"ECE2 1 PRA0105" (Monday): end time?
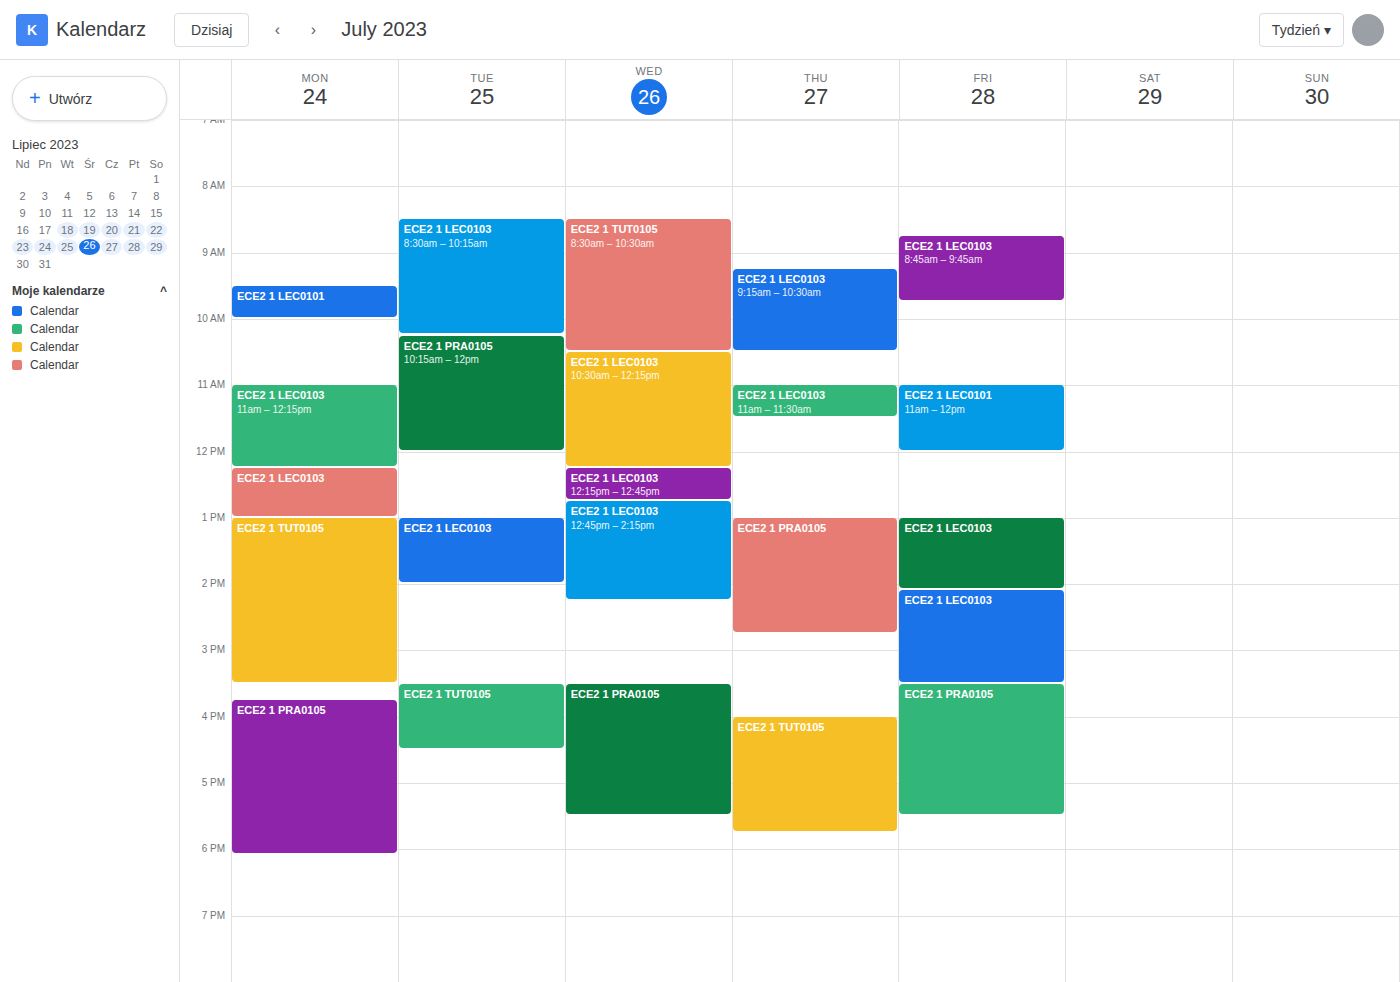
6:05 PM